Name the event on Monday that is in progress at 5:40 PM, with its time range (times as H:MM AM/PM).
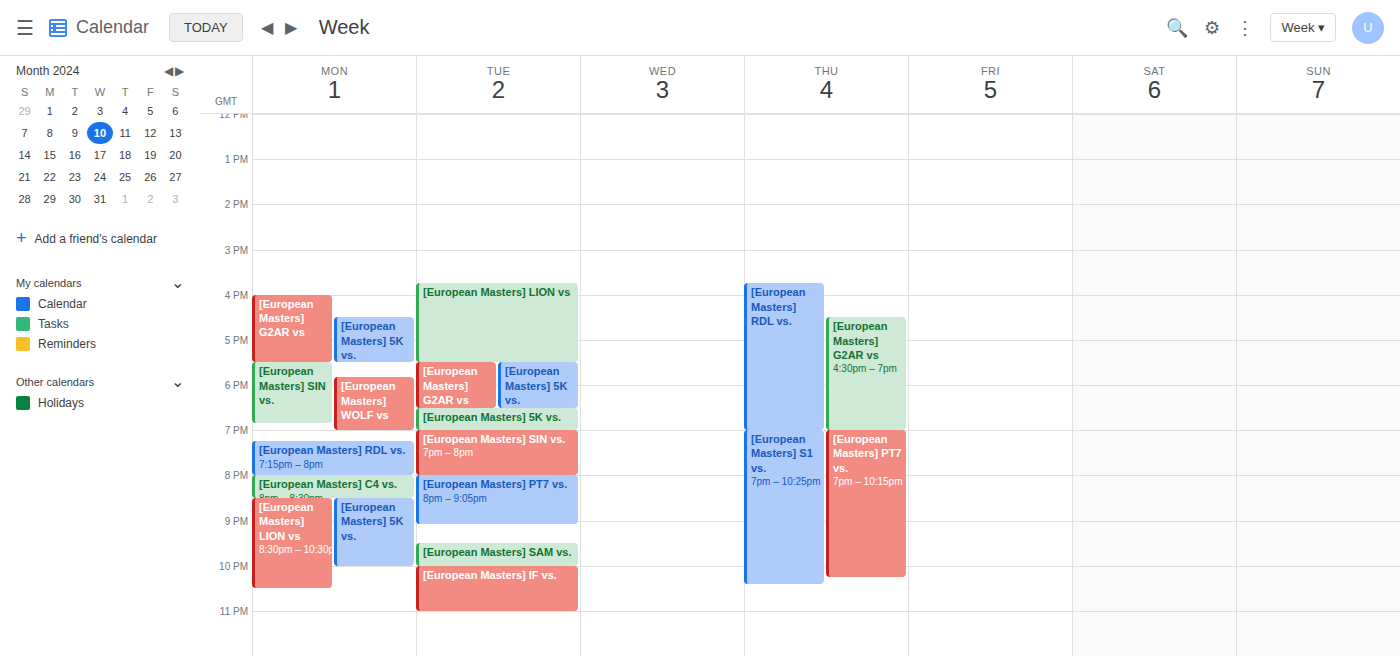
"[European Masters] SIN vs.", 5:30 PM to 6:50 PM